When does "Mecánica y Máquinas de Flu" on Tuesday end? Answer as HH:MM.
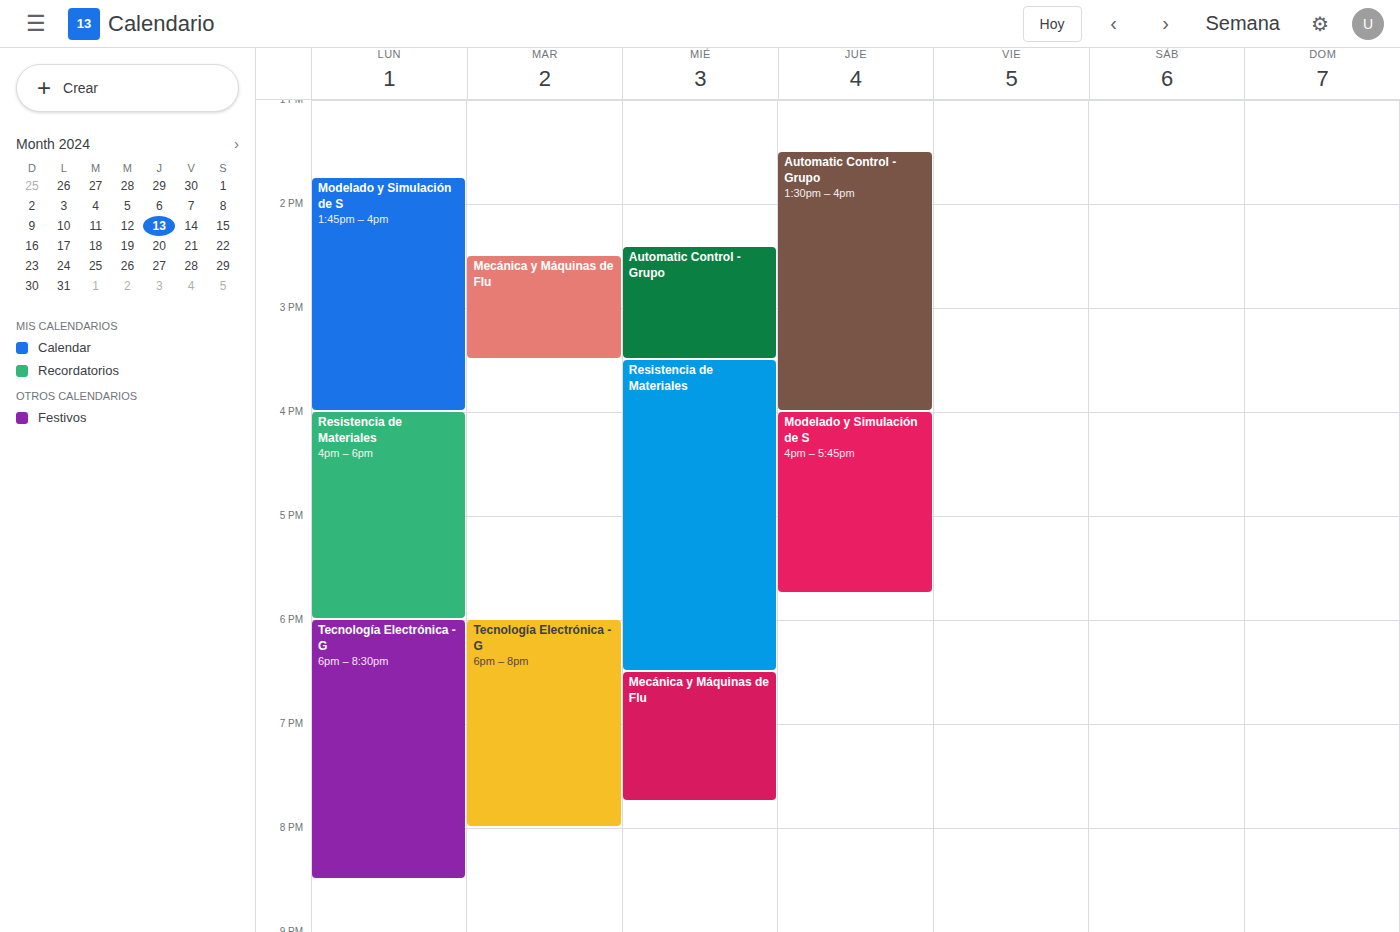
15:30